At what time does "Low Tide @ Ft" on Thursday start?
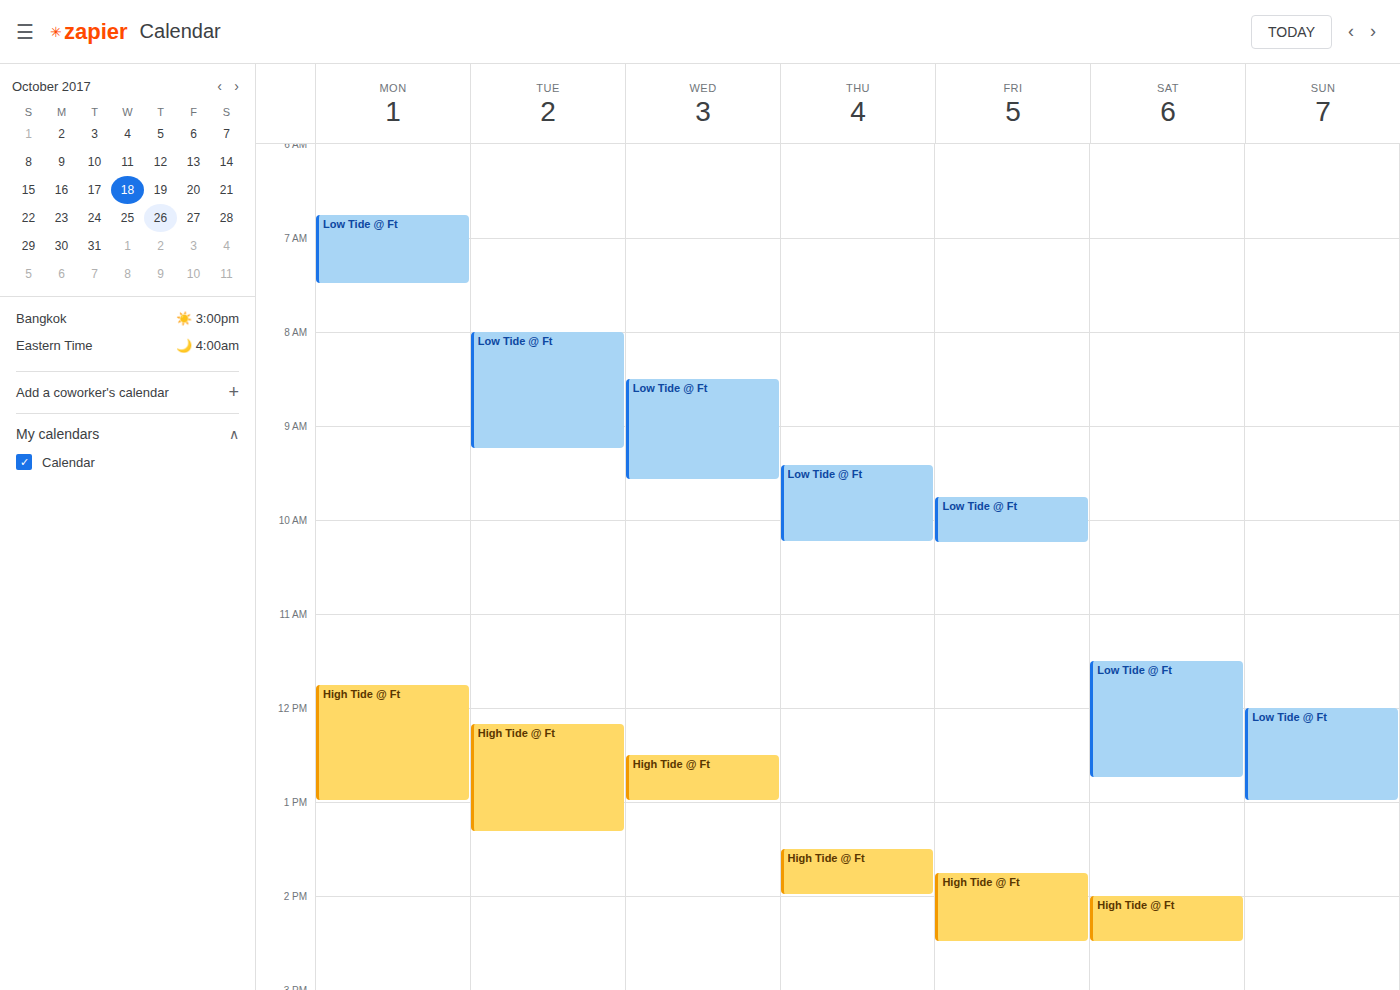
9:25 AM